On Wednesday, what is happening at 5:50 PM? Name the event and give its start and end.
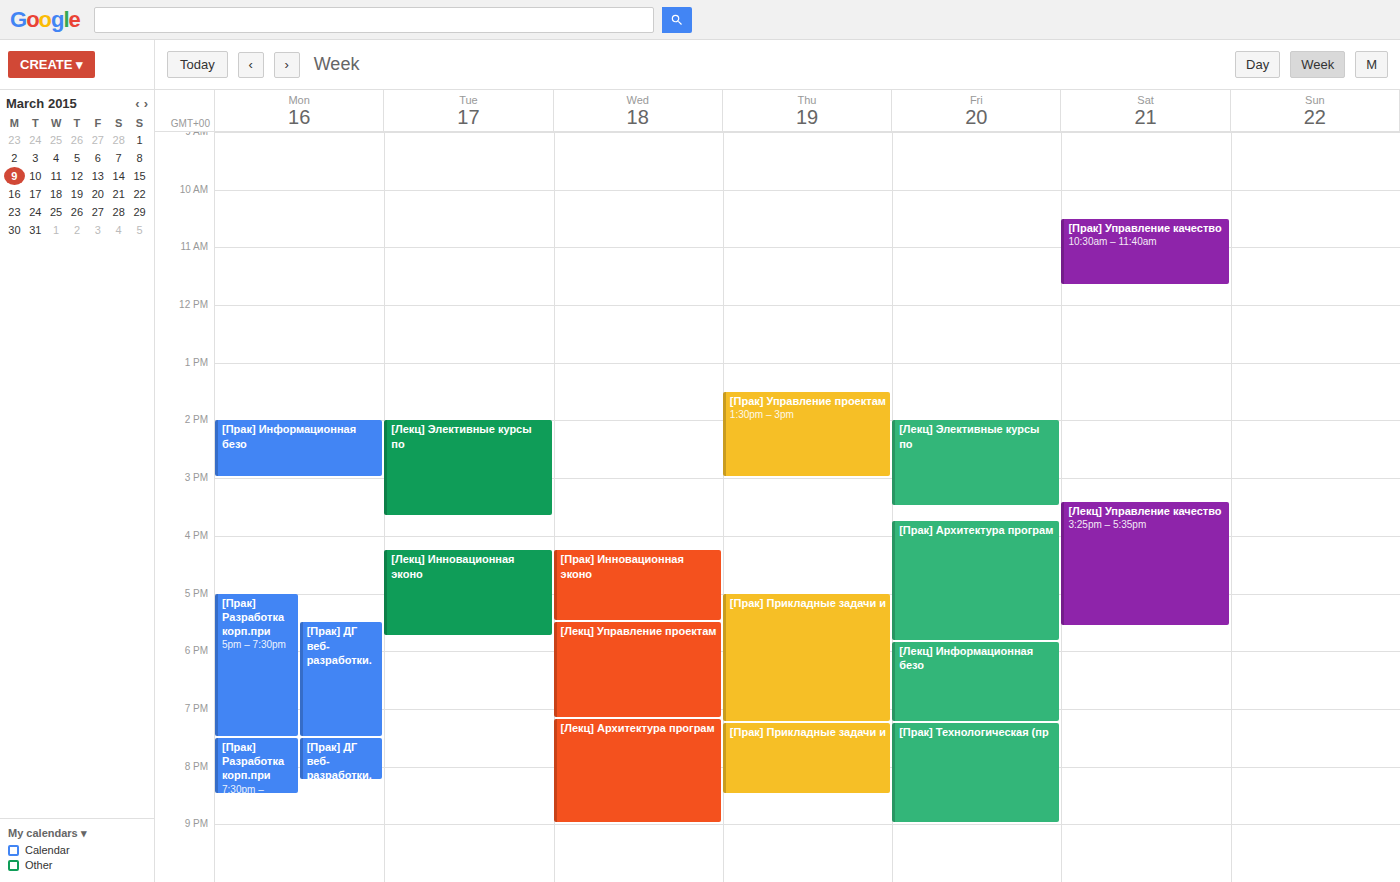
"[Лекц] Управление проектам", 5:30 PM to 7:10 PM